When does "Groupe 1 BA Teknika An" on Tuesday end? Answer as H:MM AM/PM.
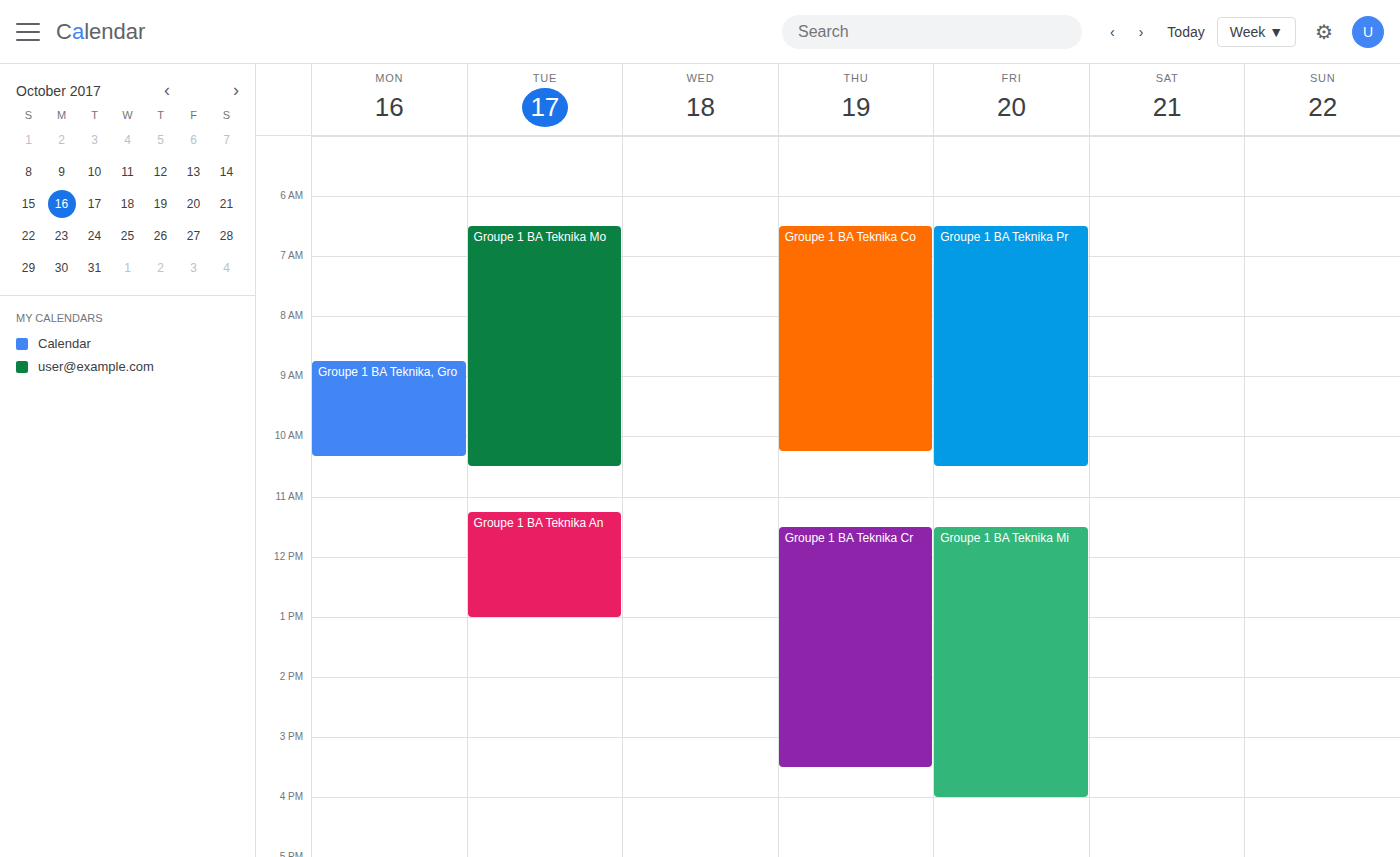
1:00 PM